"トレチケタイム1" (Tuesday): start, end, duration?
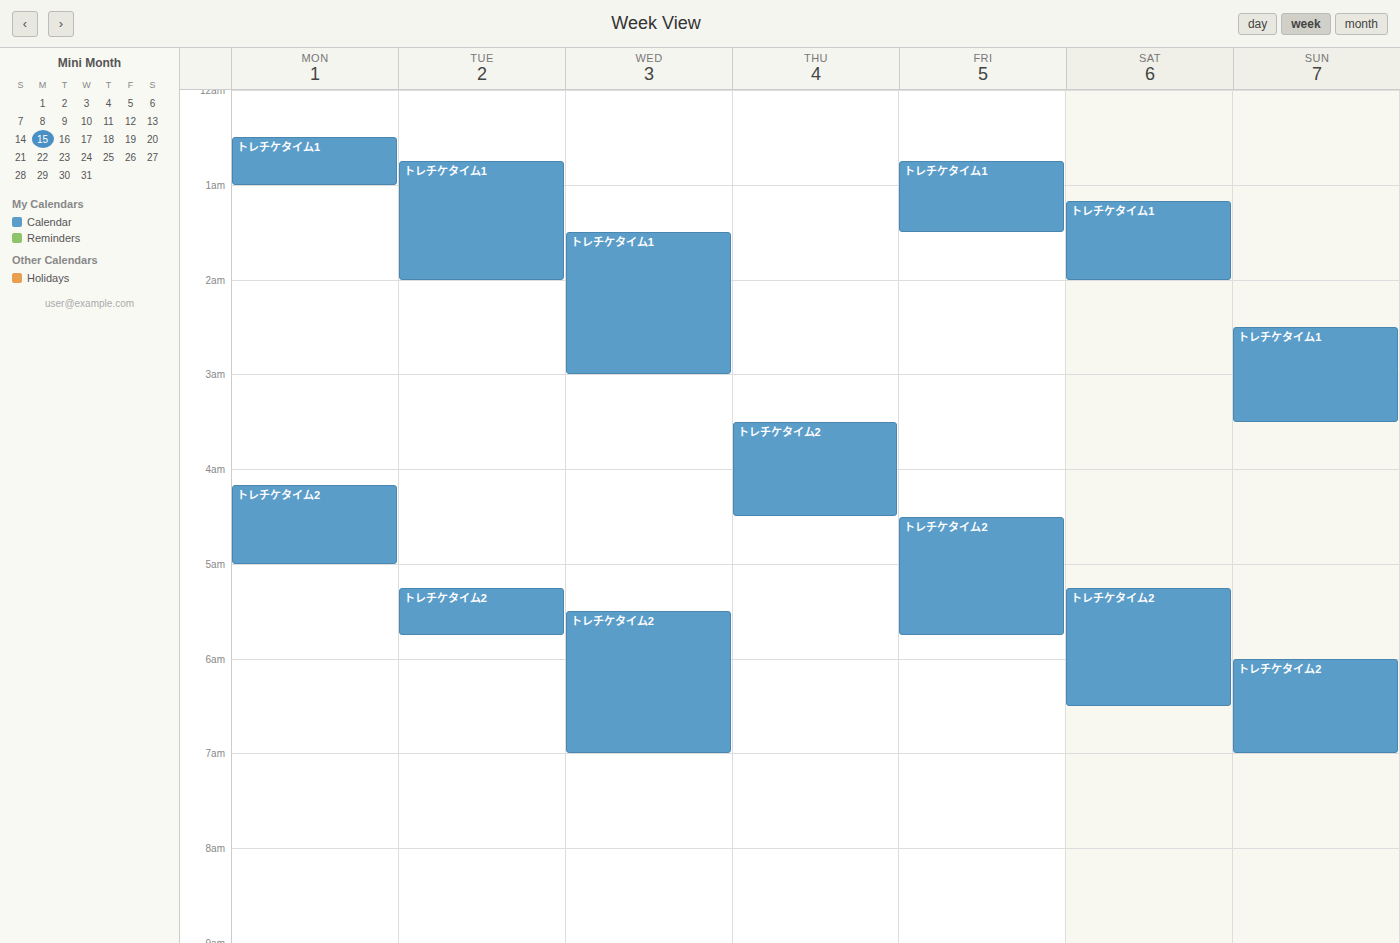
12:45 AM to 2:00 AM, 1 hour 15 minutes